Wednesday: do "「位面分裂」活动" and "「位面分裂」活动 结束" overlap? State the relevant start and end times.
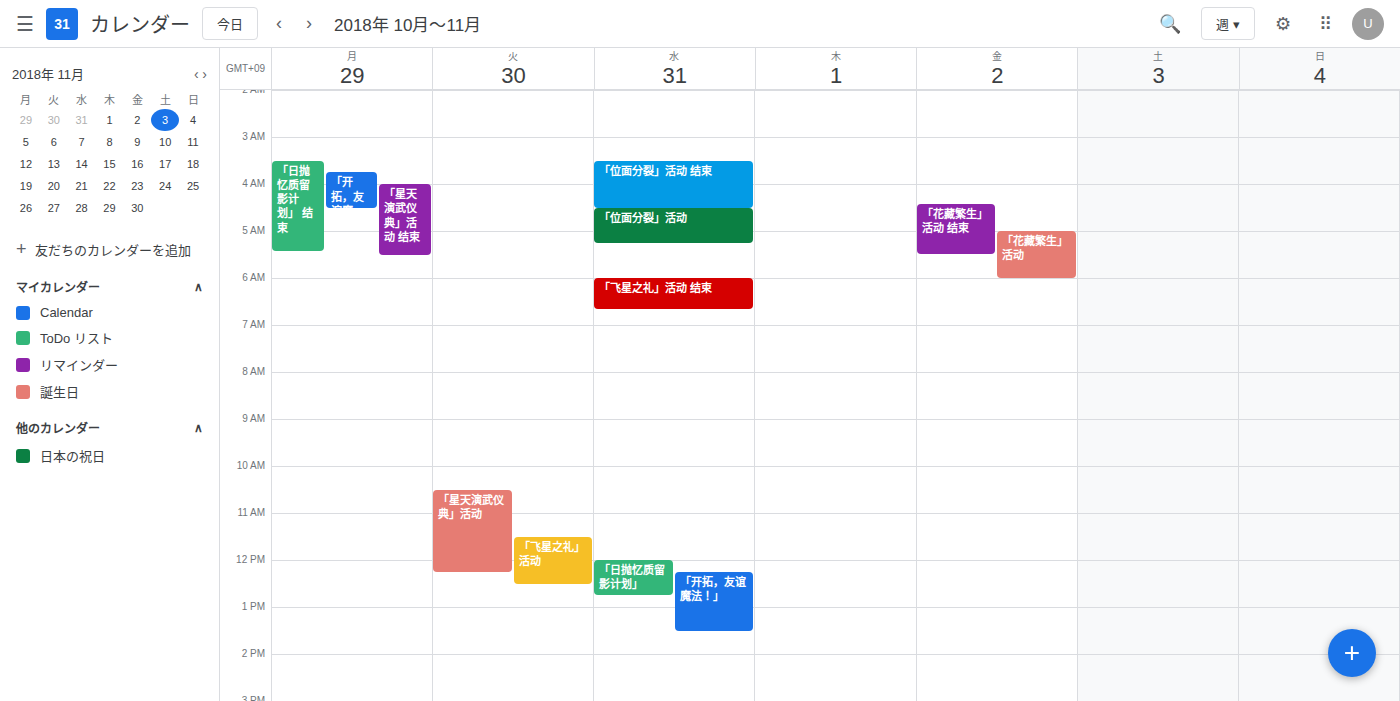
"「位面分裂」活动 结束" ends at 4:30 AM, exactly when "「位面分裂」活动" starts -- they touch but do not overlap.